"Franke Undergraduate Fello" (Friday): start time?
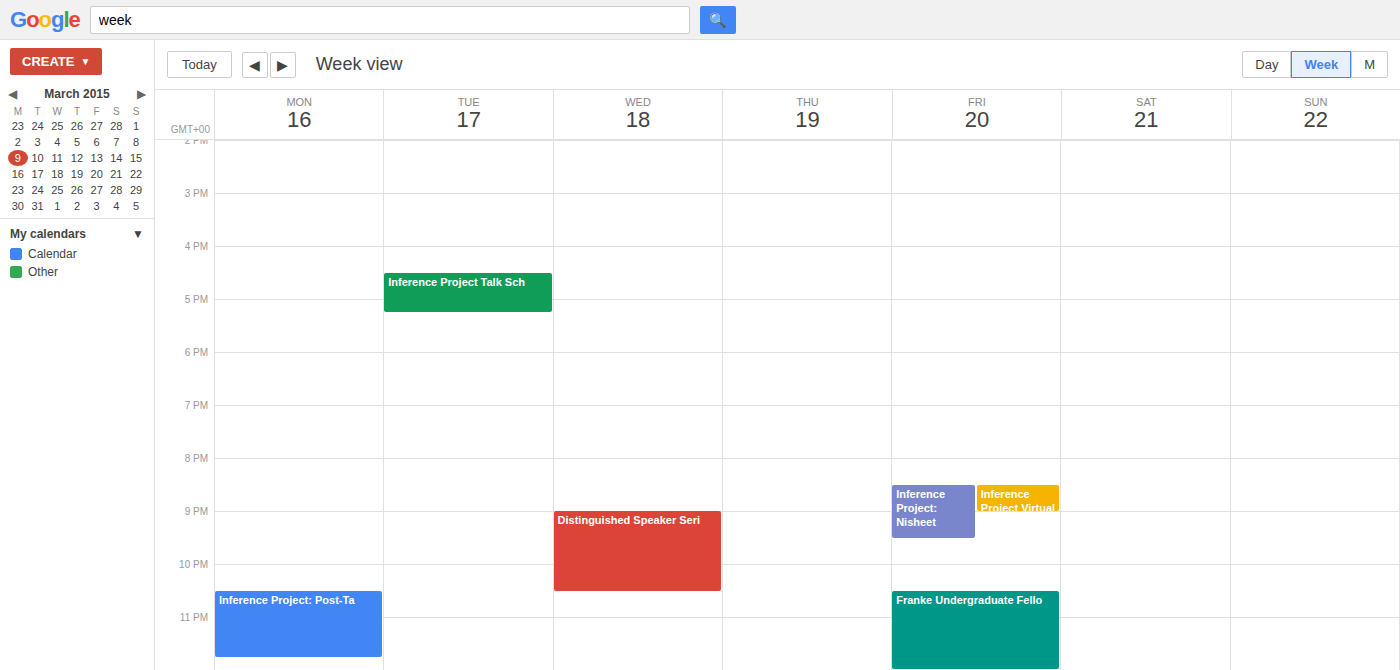
10:30 PM